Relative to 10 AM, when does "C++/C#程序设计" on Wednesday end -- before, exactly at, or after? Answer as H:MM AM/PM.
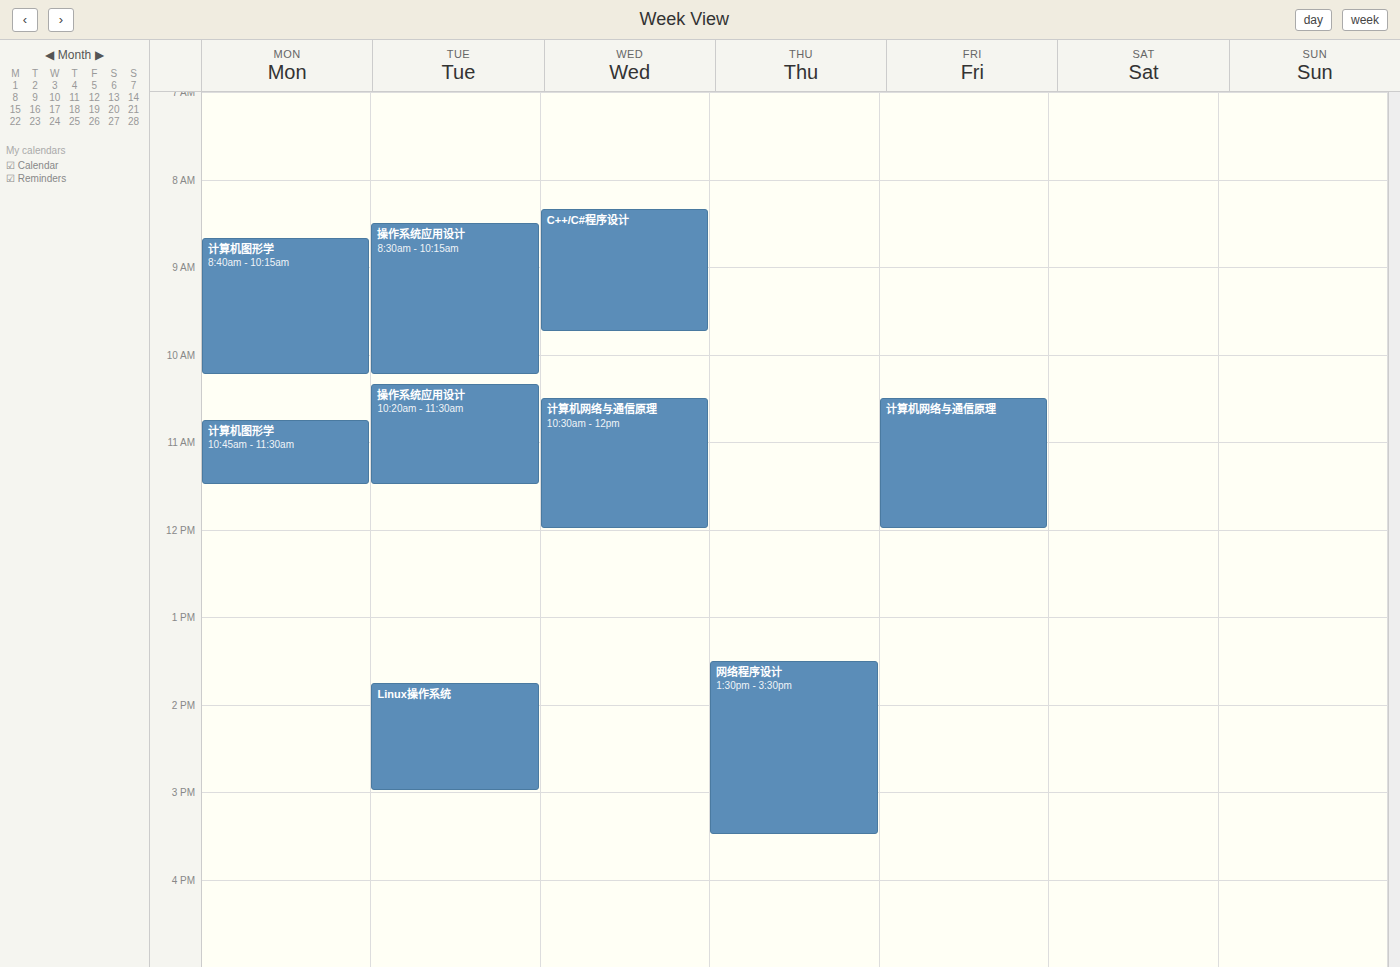
9:45 AM -- before 10 AM, 15 minutes above the 10 AM line.